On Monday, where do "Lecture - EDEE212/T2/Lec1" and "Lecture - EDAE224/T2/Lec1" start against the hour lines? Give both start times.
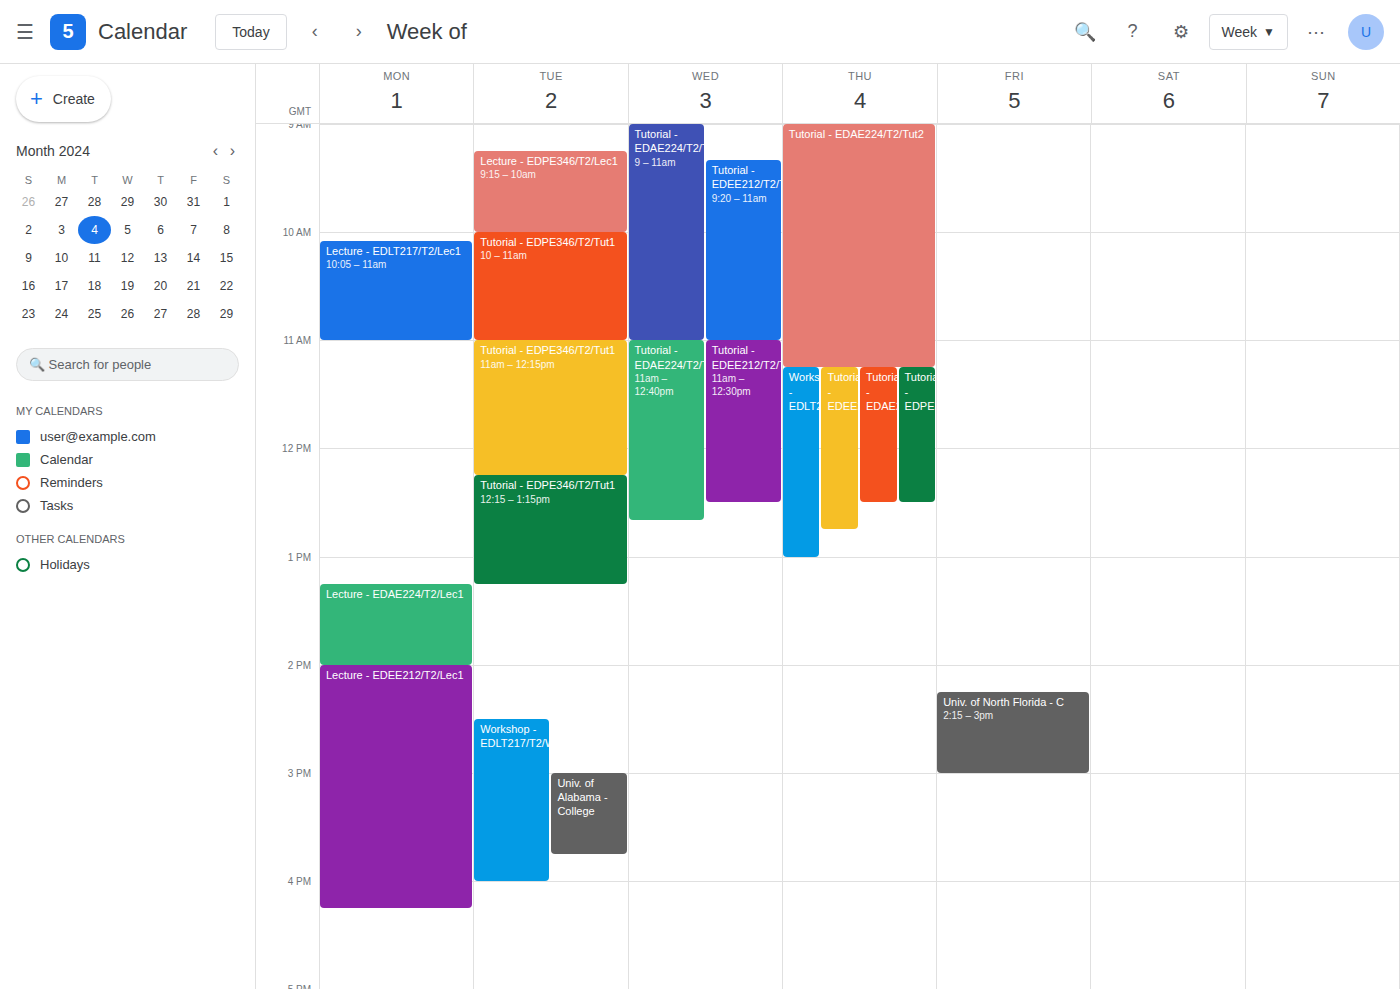
"Lecture - EDEE212/T2/Lec1": 2:00 PM, exactly on the 2 PM line. "Lecture - EDAE224/T2/Lec1": 1:15 PM, neither: a quarter of the way from the 1 PM line to the 2 PM line.